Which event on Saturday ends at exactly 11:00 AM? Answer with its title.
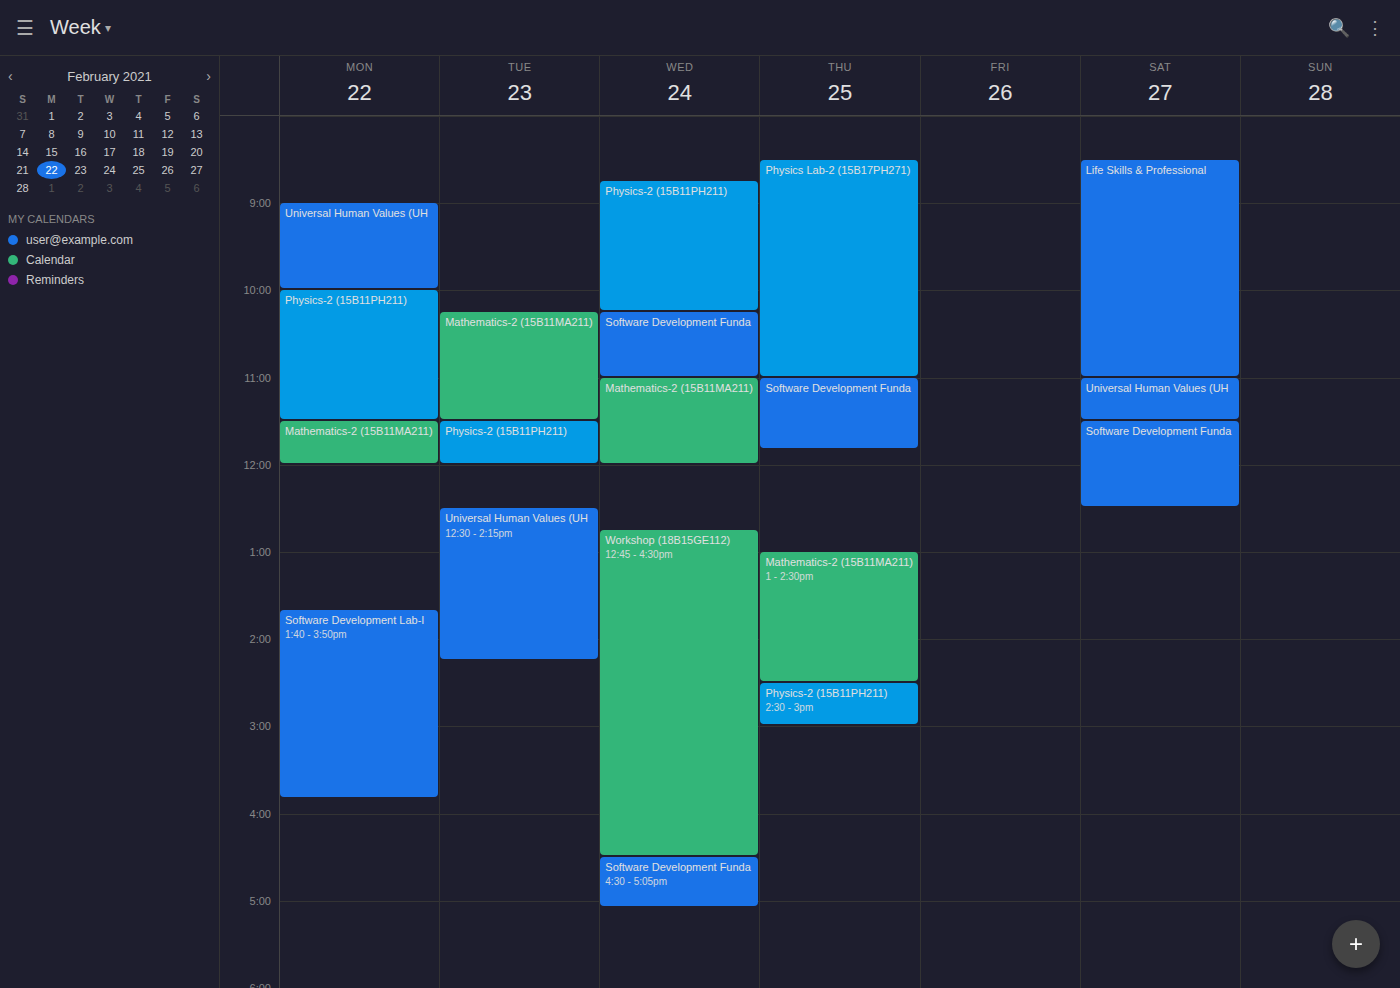
"Life Skills & Professional"